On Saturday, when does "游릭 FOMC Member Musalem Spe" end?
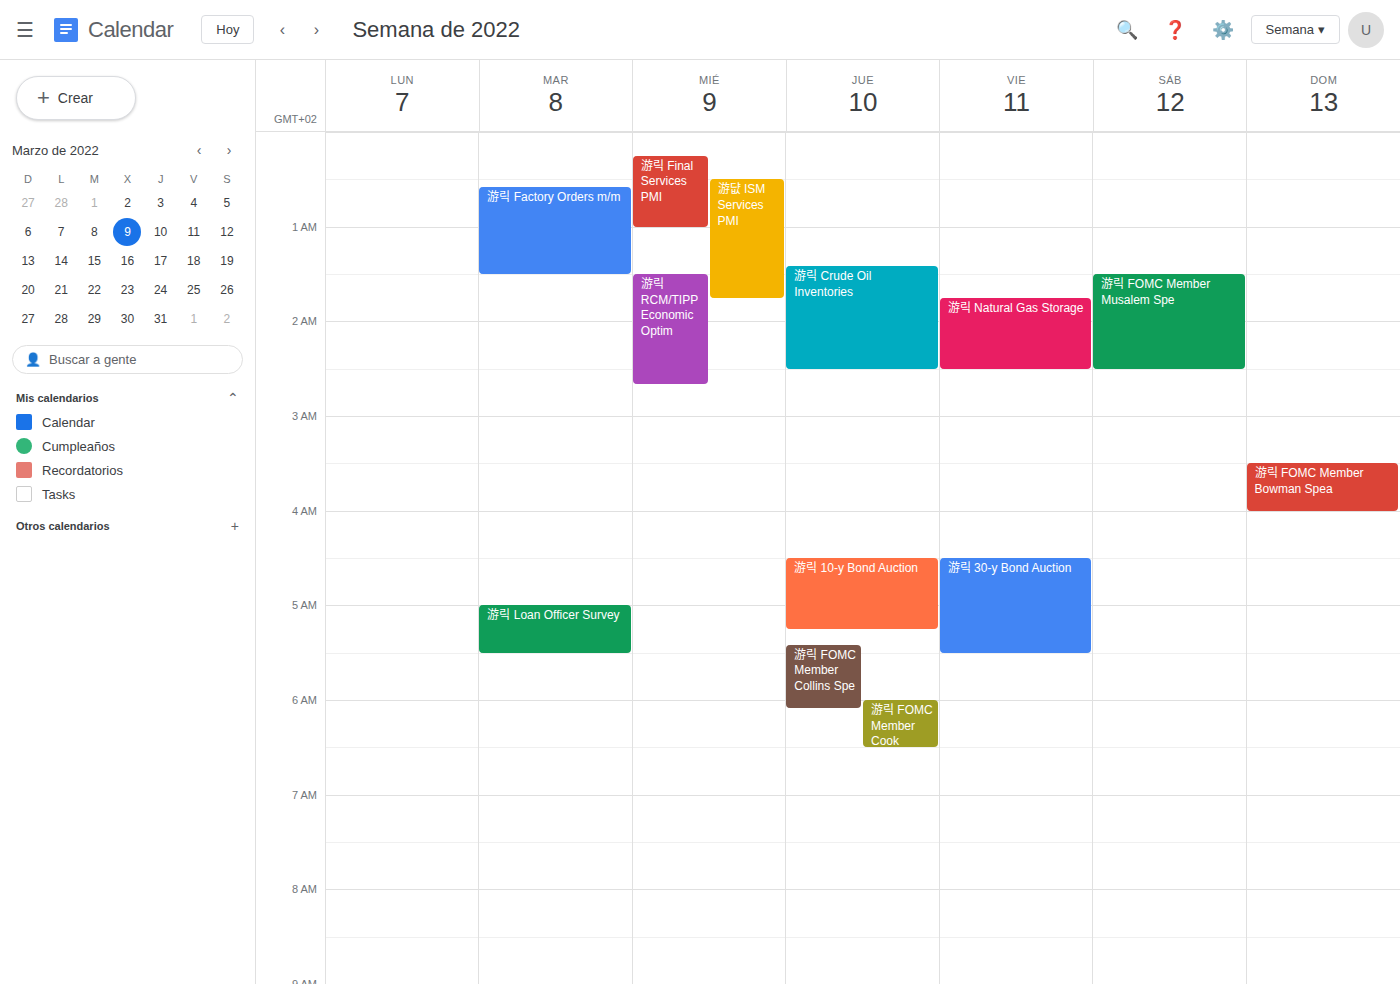
2:30 AM